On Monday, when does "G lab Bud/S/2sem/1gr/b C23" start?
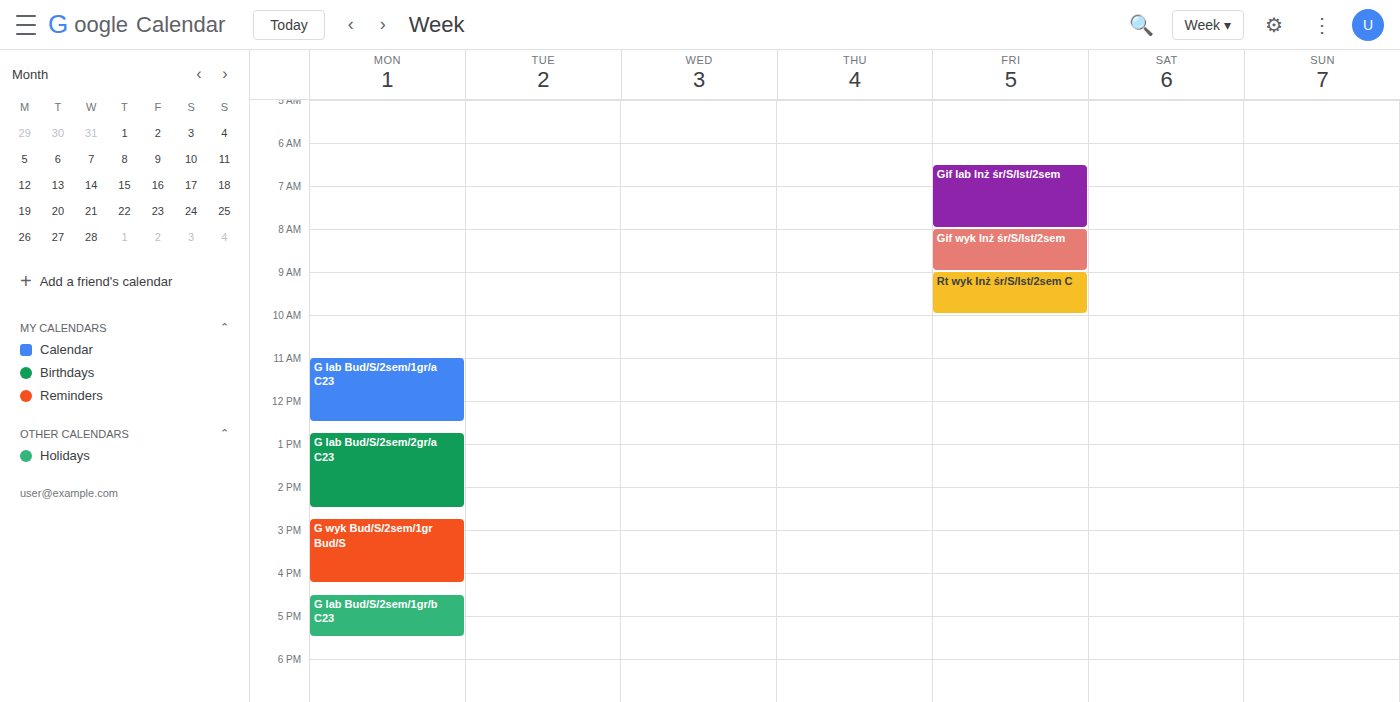
4:30 PM